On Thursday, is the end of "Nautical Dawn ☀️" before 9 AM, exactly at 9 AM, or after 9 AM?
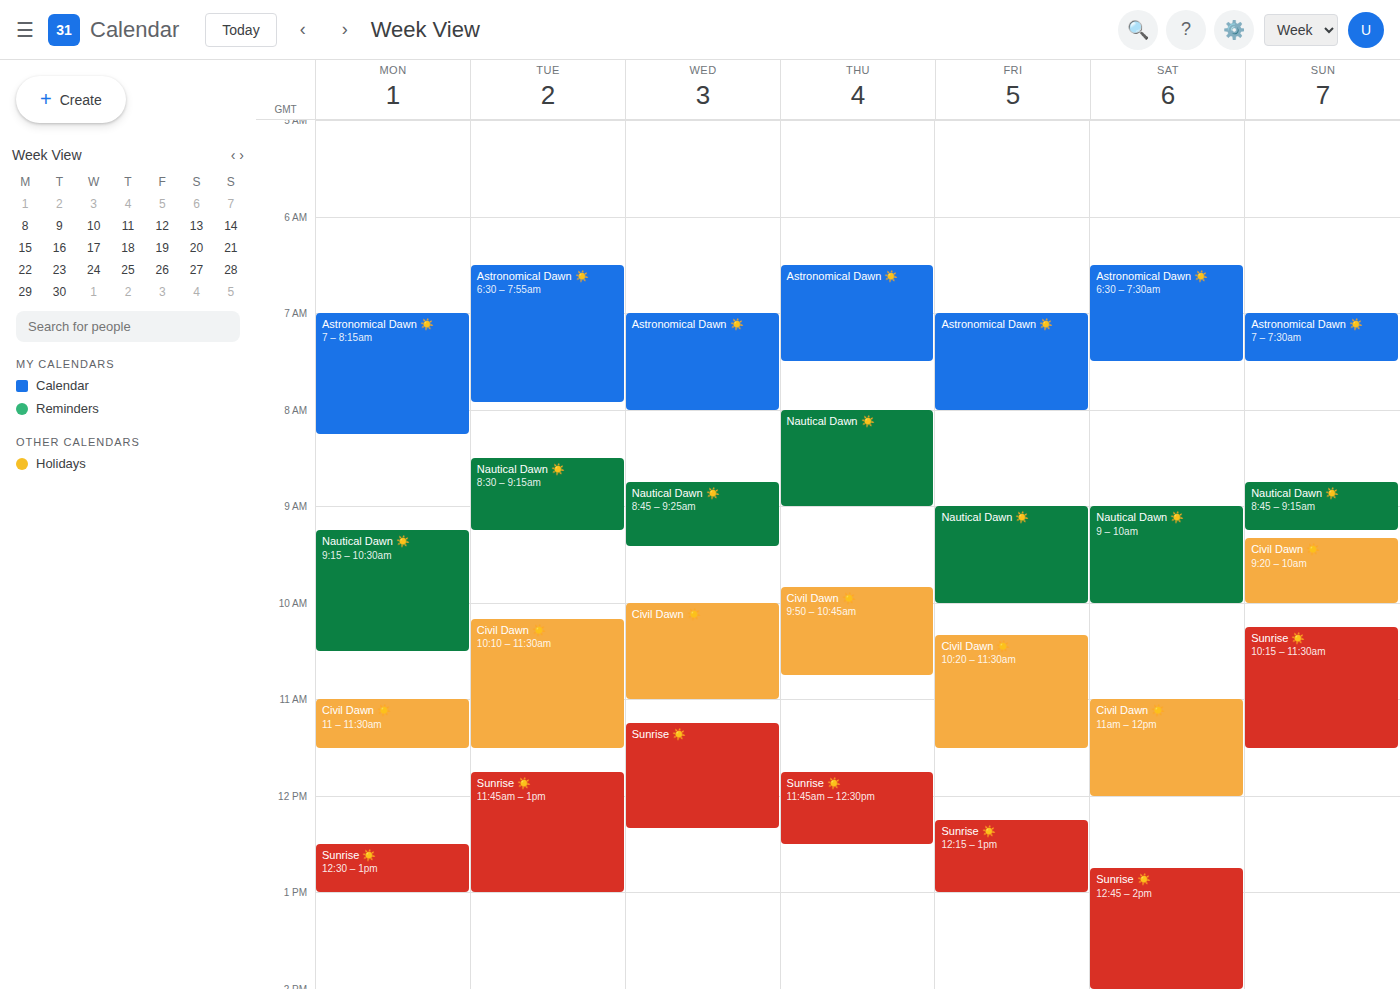
9:00 AM -- exactly at 9 AM, on the 9 AM line.